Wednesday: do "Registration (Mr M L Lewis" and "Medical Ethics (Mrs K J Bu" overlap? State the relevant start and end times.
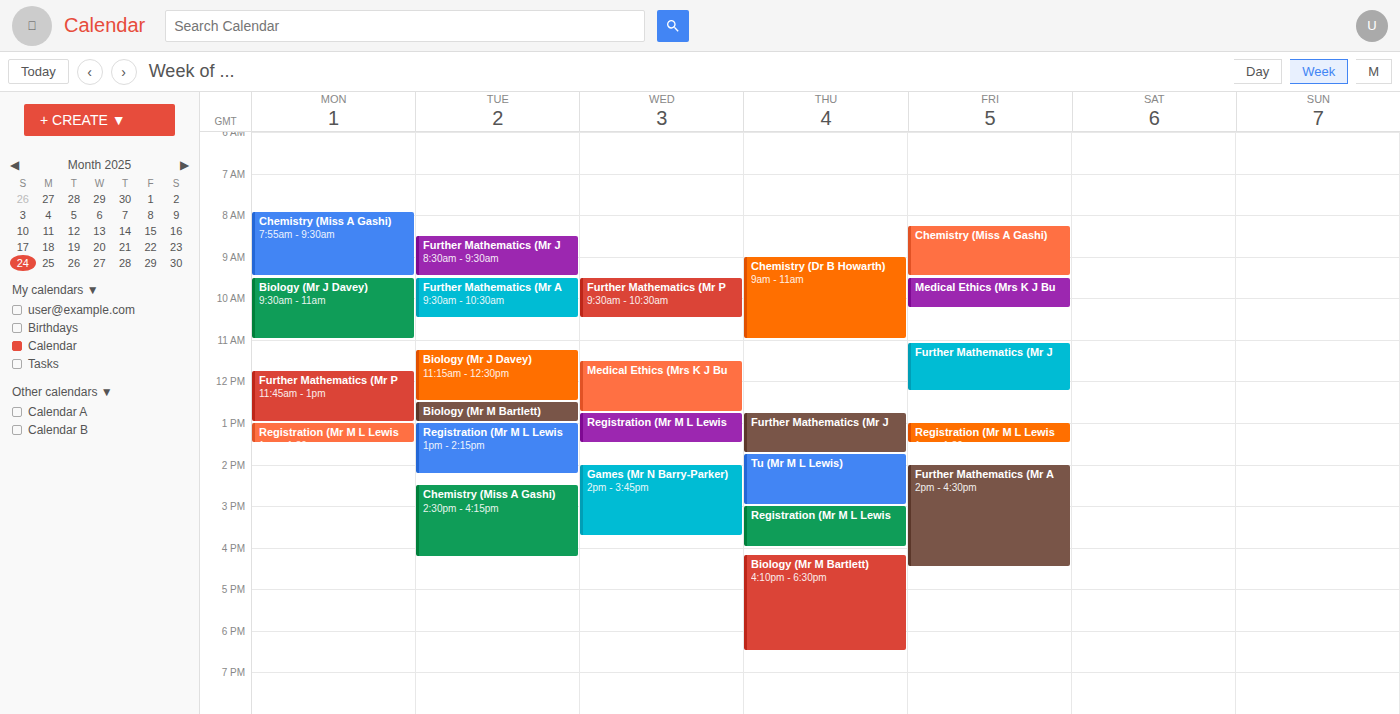
"Medical Ethics (Mrs K J Bu" ends at 12:45, exactly when "Registration (Mr M L Lewis" starts -- they touch but do not overlap.